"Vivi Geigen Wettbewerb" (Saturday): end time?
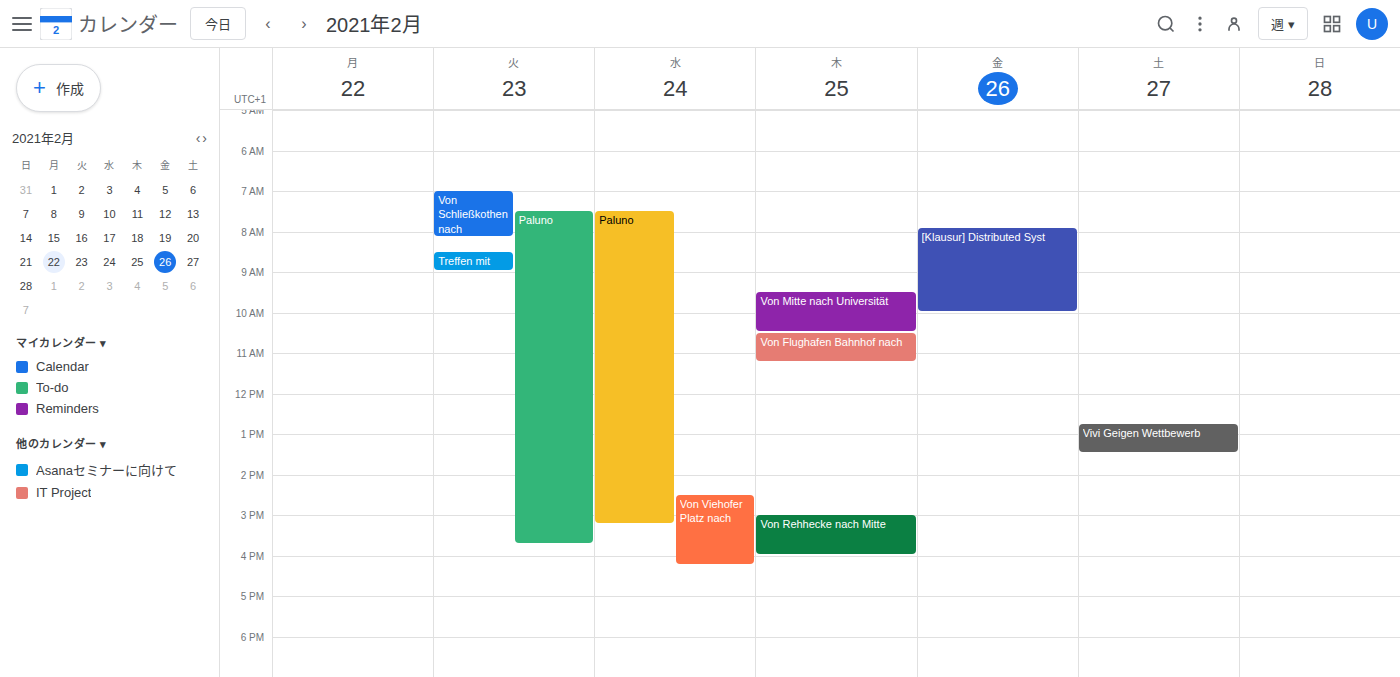
1:30 PM